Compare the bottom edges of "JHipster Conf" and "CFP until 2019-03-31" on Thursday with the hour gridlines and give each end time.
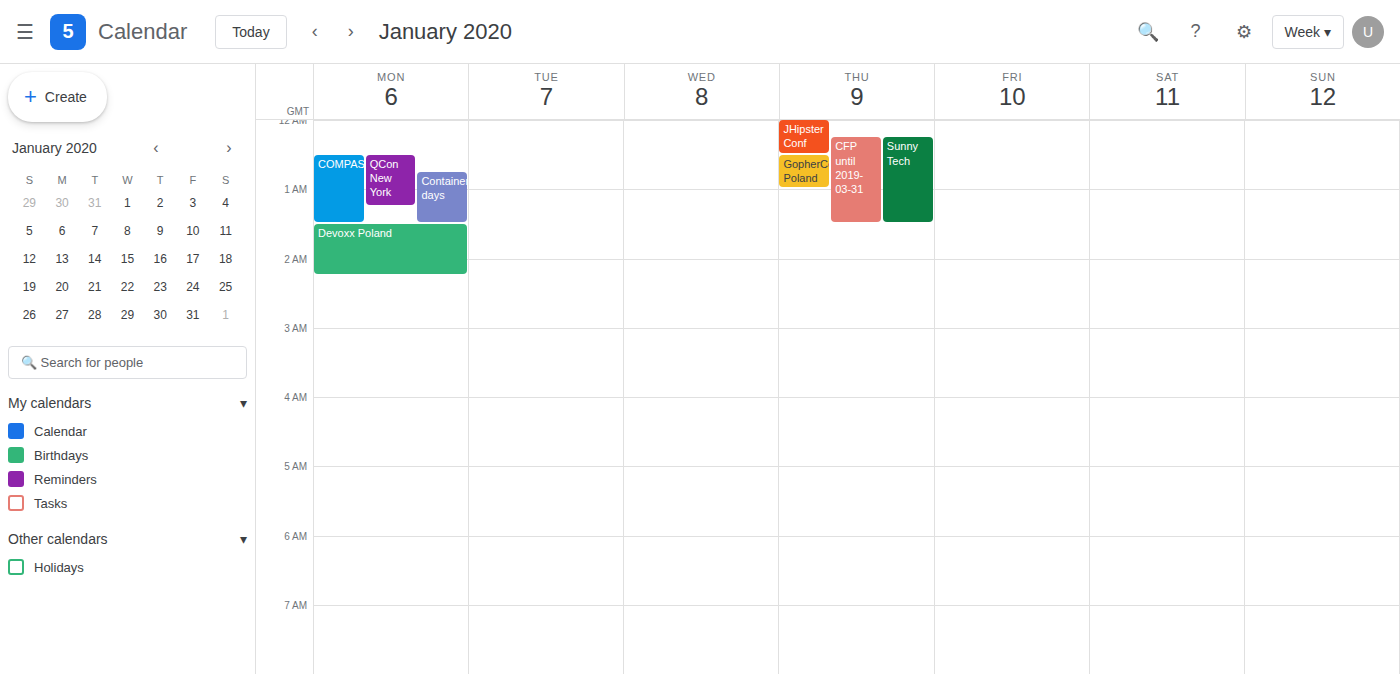
"JHipster Conf": 12:30 AM, halfway between the 12 AM and 1 AM lines. "CFP until 2019-03-31": 1:30 AM, halfway between the 1 AM and 2 AM lines.